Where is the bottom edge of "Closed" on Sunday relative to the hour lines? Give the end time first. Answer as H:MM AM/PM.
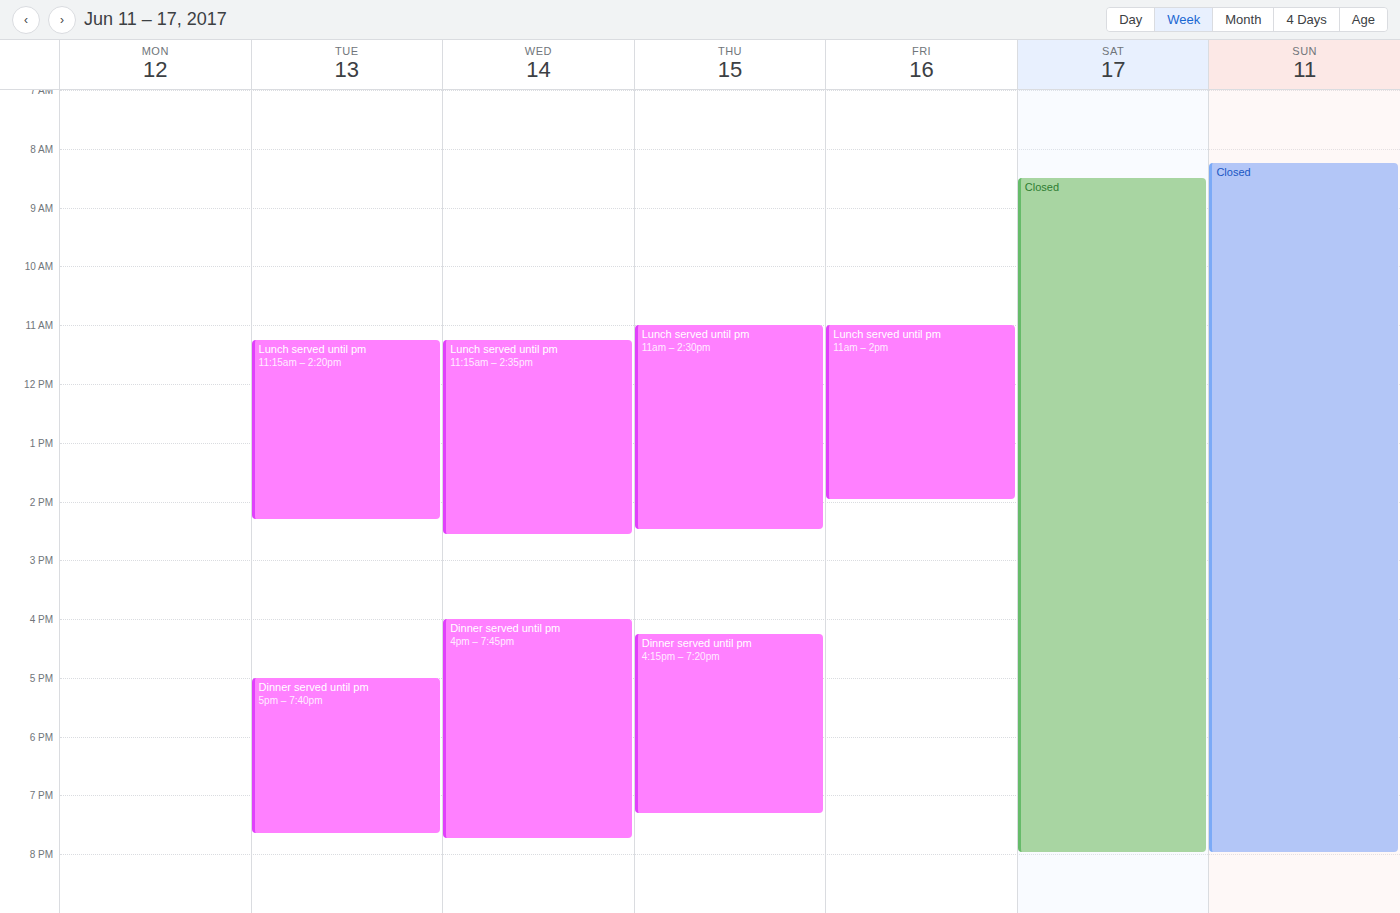
8:00 PM -- exactly on the 8 PM line.